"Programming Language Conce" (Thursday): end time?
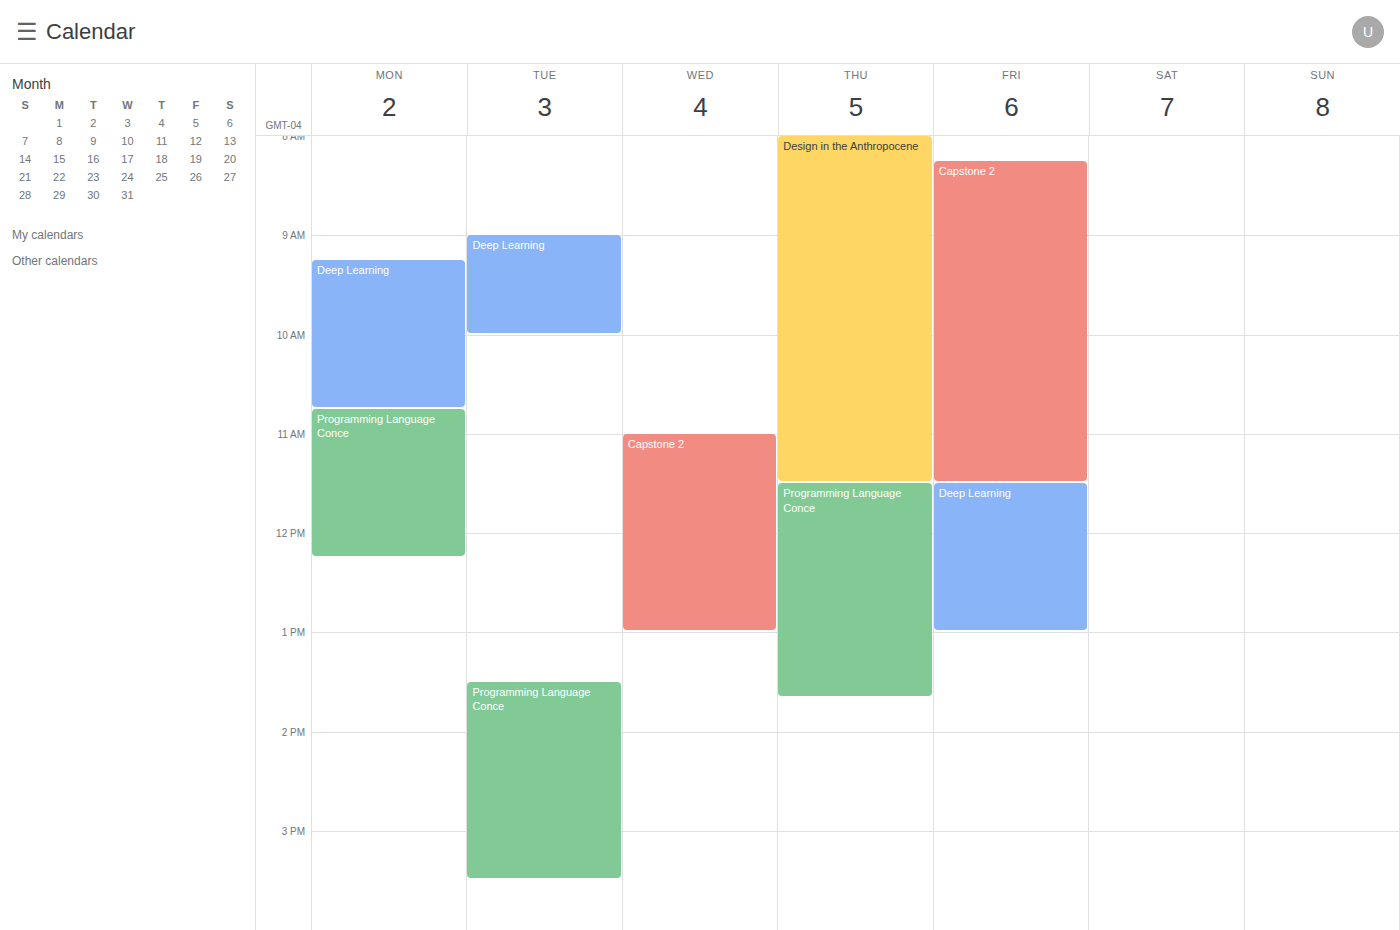
1:40 PM